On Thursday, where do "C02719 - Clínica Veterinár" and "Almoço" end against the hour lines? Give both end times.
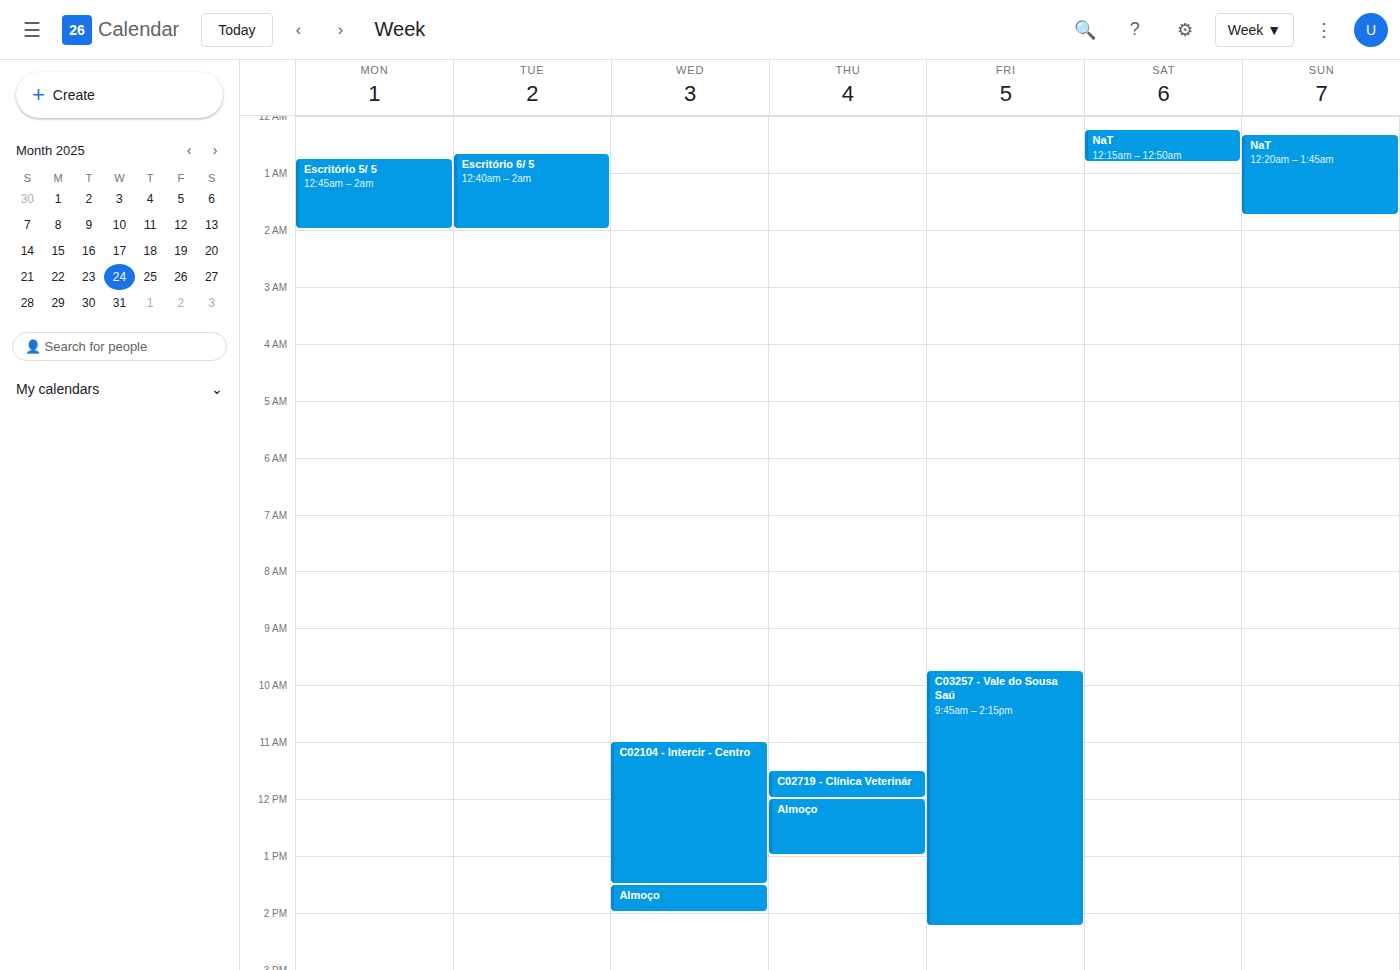
"C02719 - Clínica Veterinár": 12:00 PM, exactly on the 12 PM line. "Almoço": 1:00 PM, exactly on the 1 PM line.